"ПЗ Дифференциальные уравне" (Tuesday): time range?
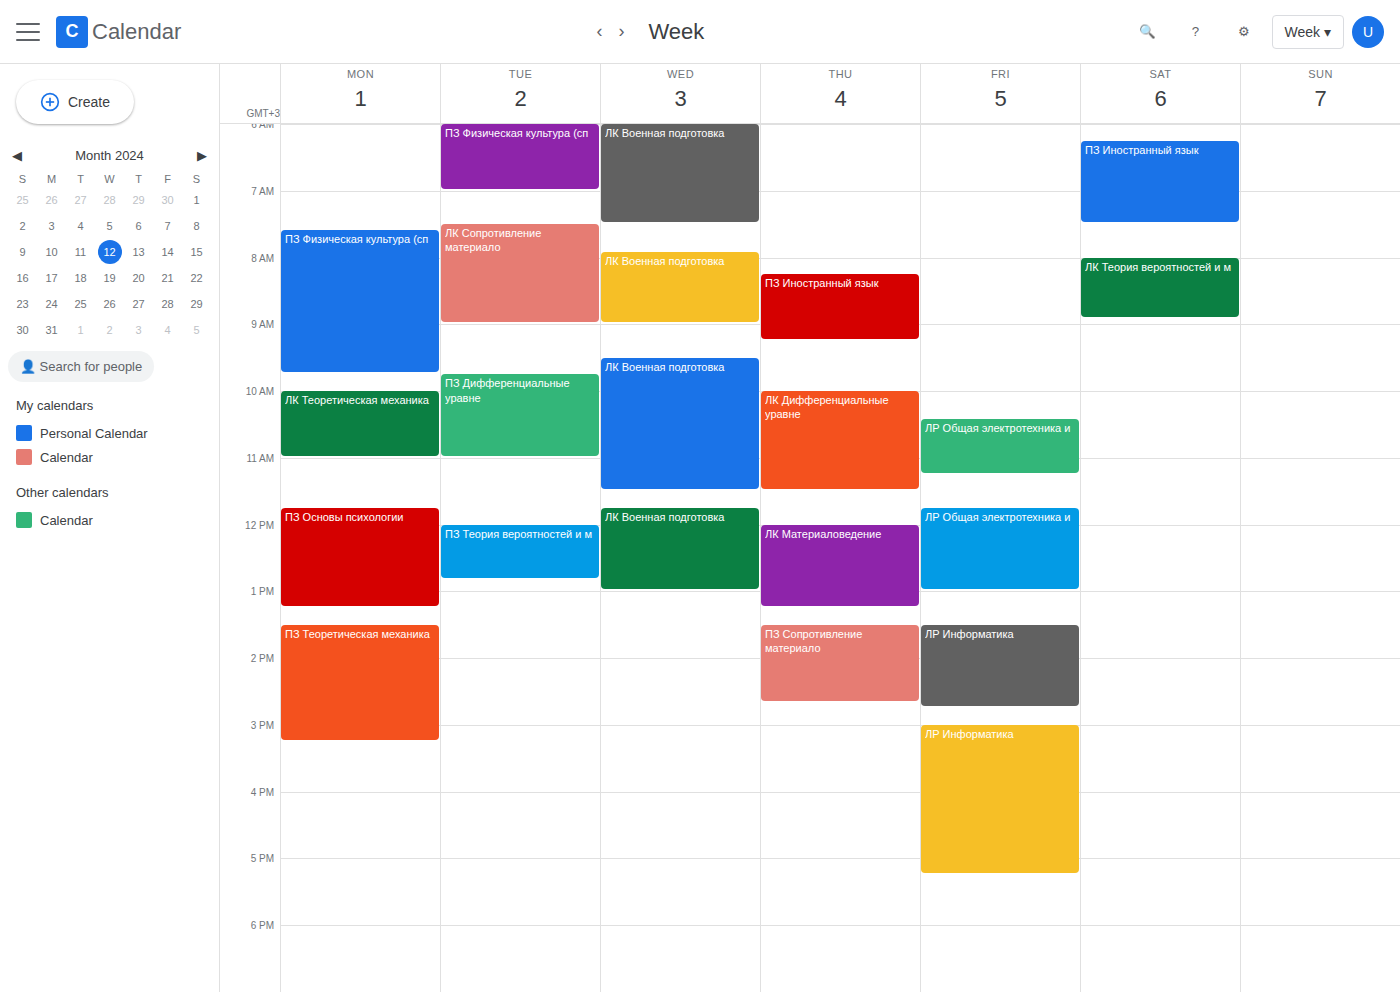
9:45 AM to 11:00 AM